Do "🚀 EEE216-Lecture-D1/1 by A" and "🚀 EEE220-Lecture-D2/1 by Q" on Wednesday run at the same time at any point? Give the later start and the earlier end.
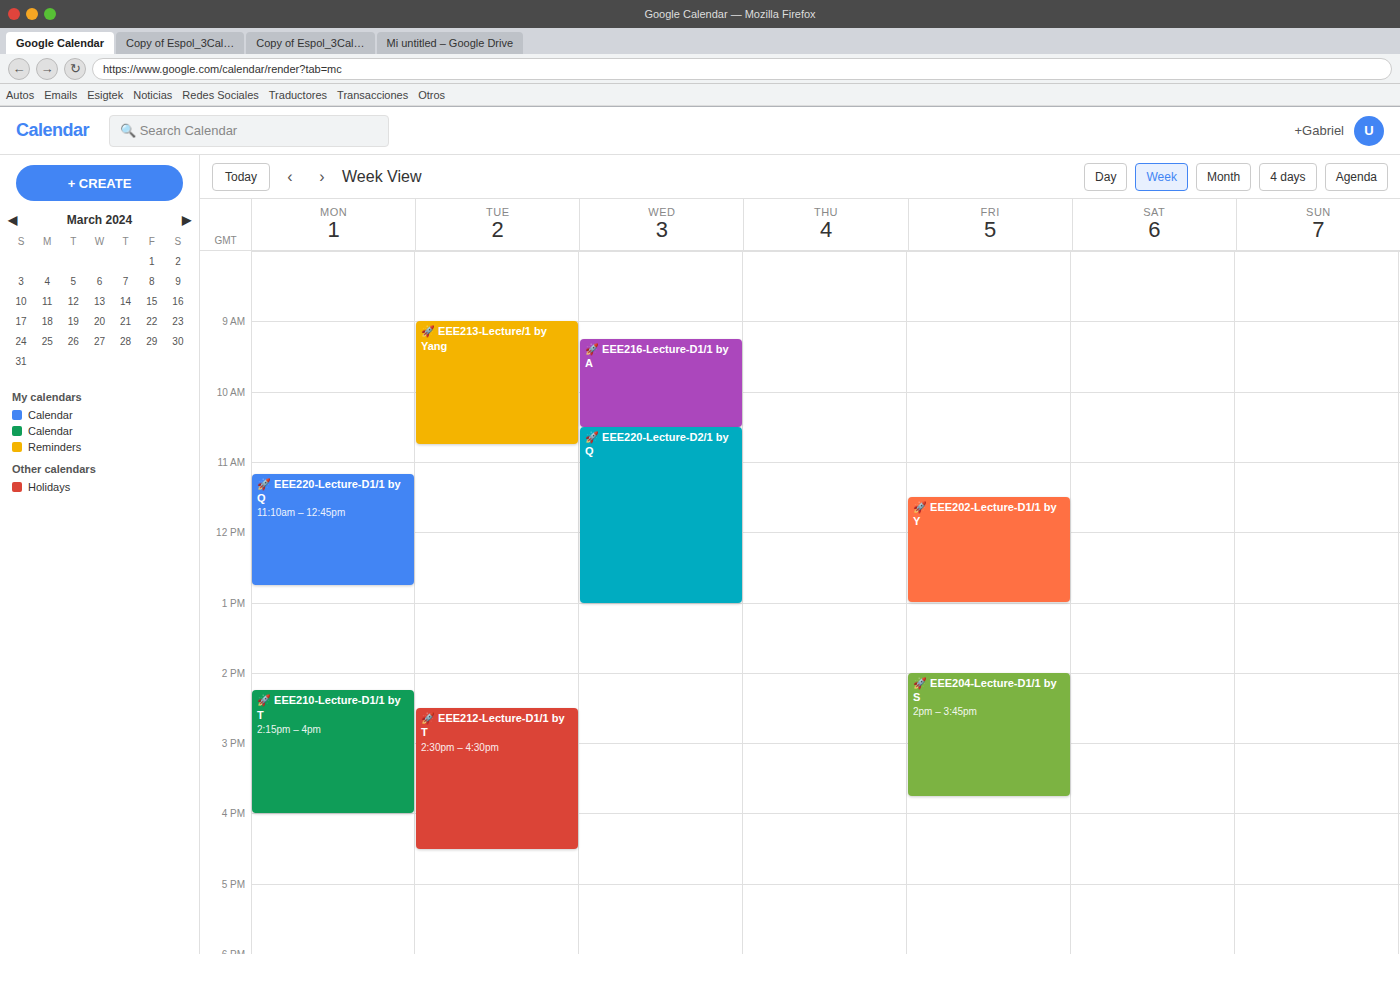
"🚀 EEE216-Lecture-D1/1 by A" ends at 10:30 AM, exactly when "🚀 EEE220-Lecture-D2/1 by Q" starts -- they touch but do not overlap.